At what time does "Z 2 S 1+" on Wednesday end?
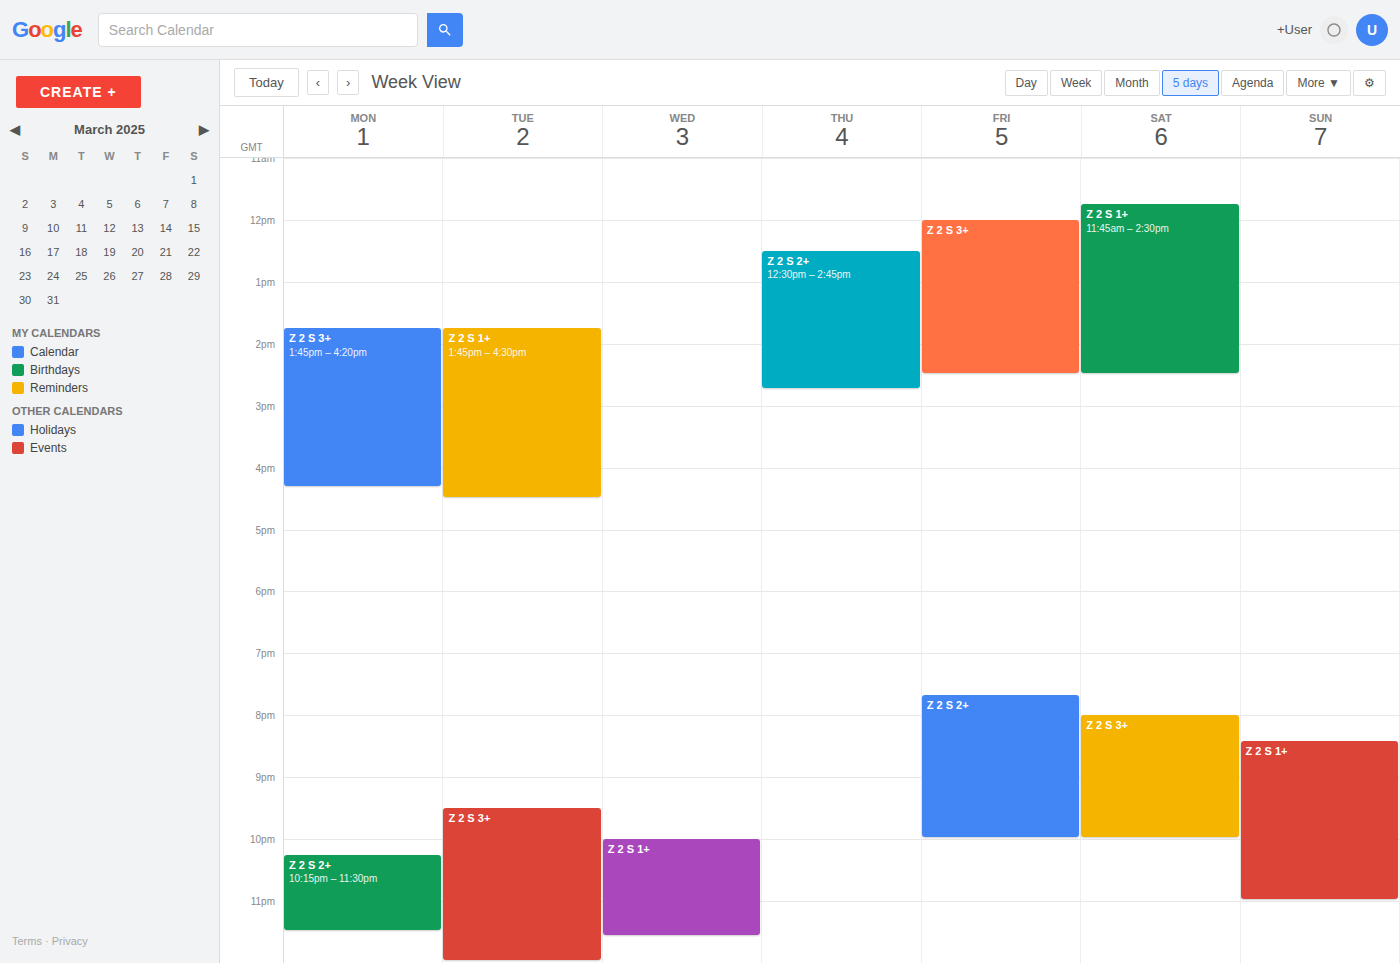
11:35 PM